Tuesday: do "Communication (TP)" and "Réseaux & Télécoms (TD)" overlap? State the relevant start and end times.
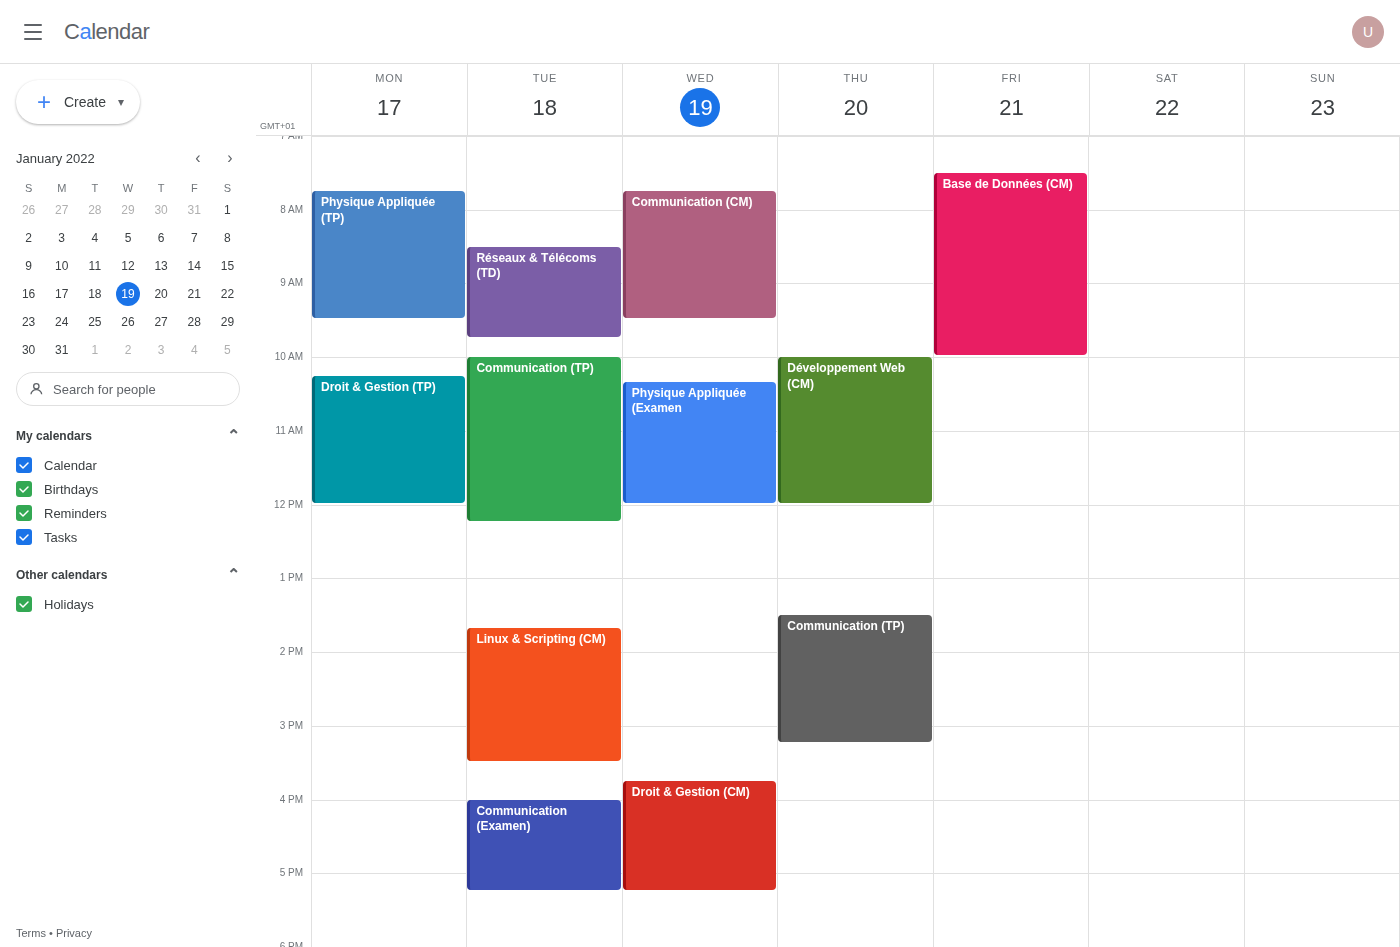
"Réseaux & Télécoms (TD)" ends at 9:45 AM and "Communication (TP)" starts at 10:00 AM -- no overlap.